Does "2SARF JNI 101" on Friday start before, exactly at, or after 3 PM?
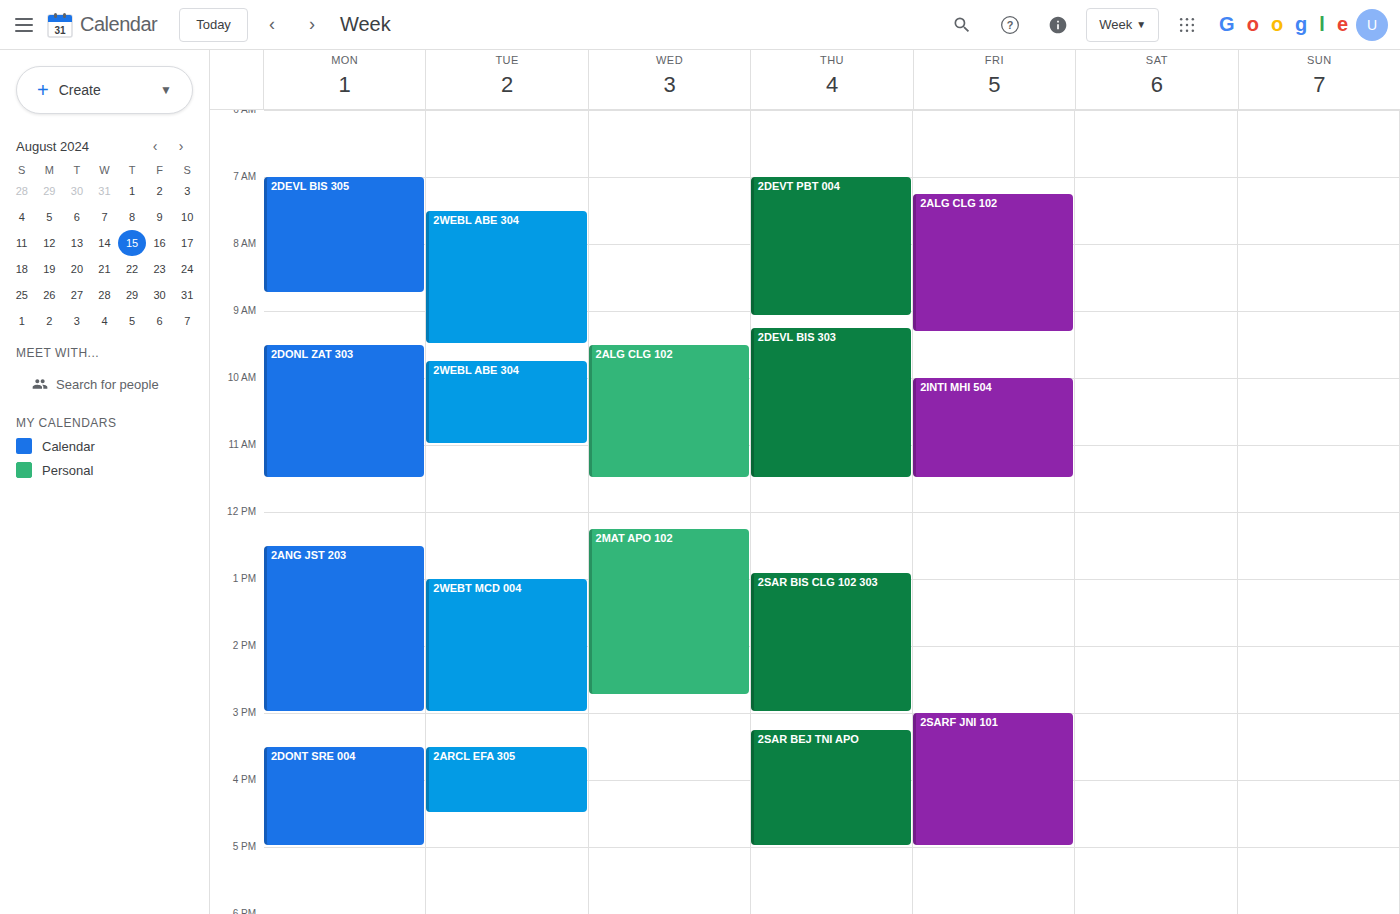
3:00 PM -- exactly at 3 PM, on the 3 PM line.